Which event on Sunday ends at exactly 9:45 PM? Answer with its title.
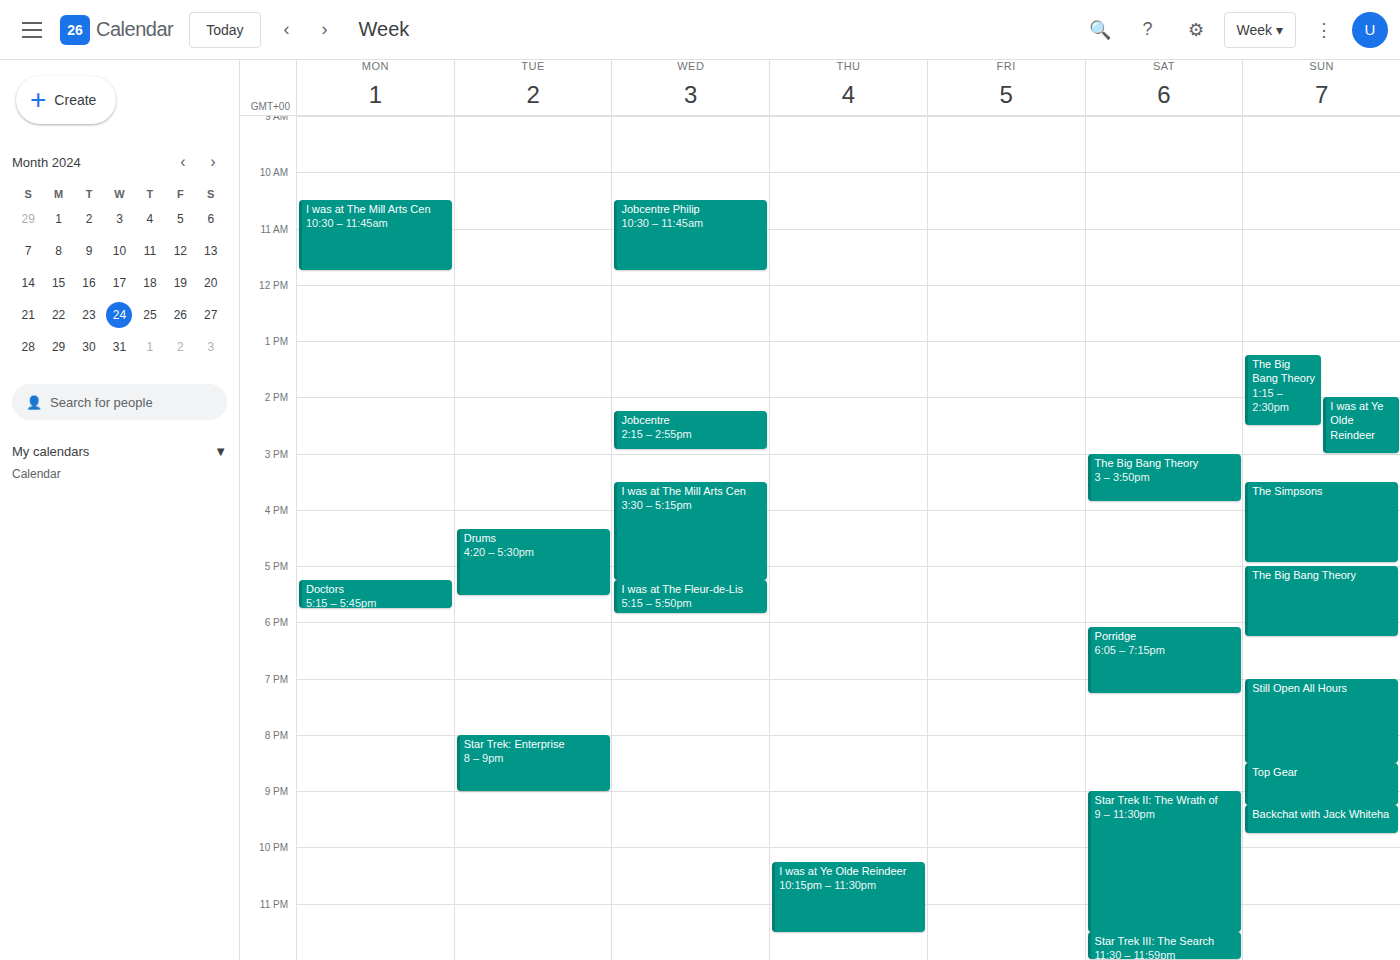
"Backchat with Jack Whiteha"